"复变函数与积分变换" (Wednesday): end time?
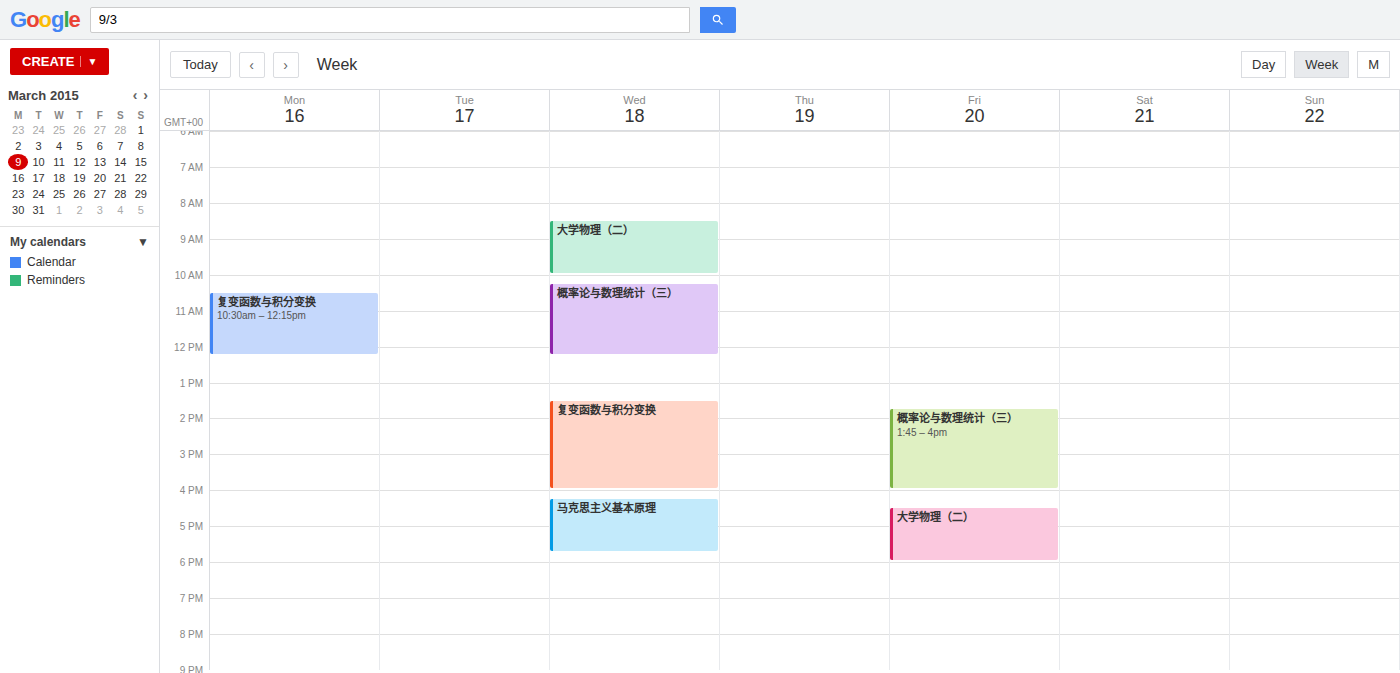
4:00 PM